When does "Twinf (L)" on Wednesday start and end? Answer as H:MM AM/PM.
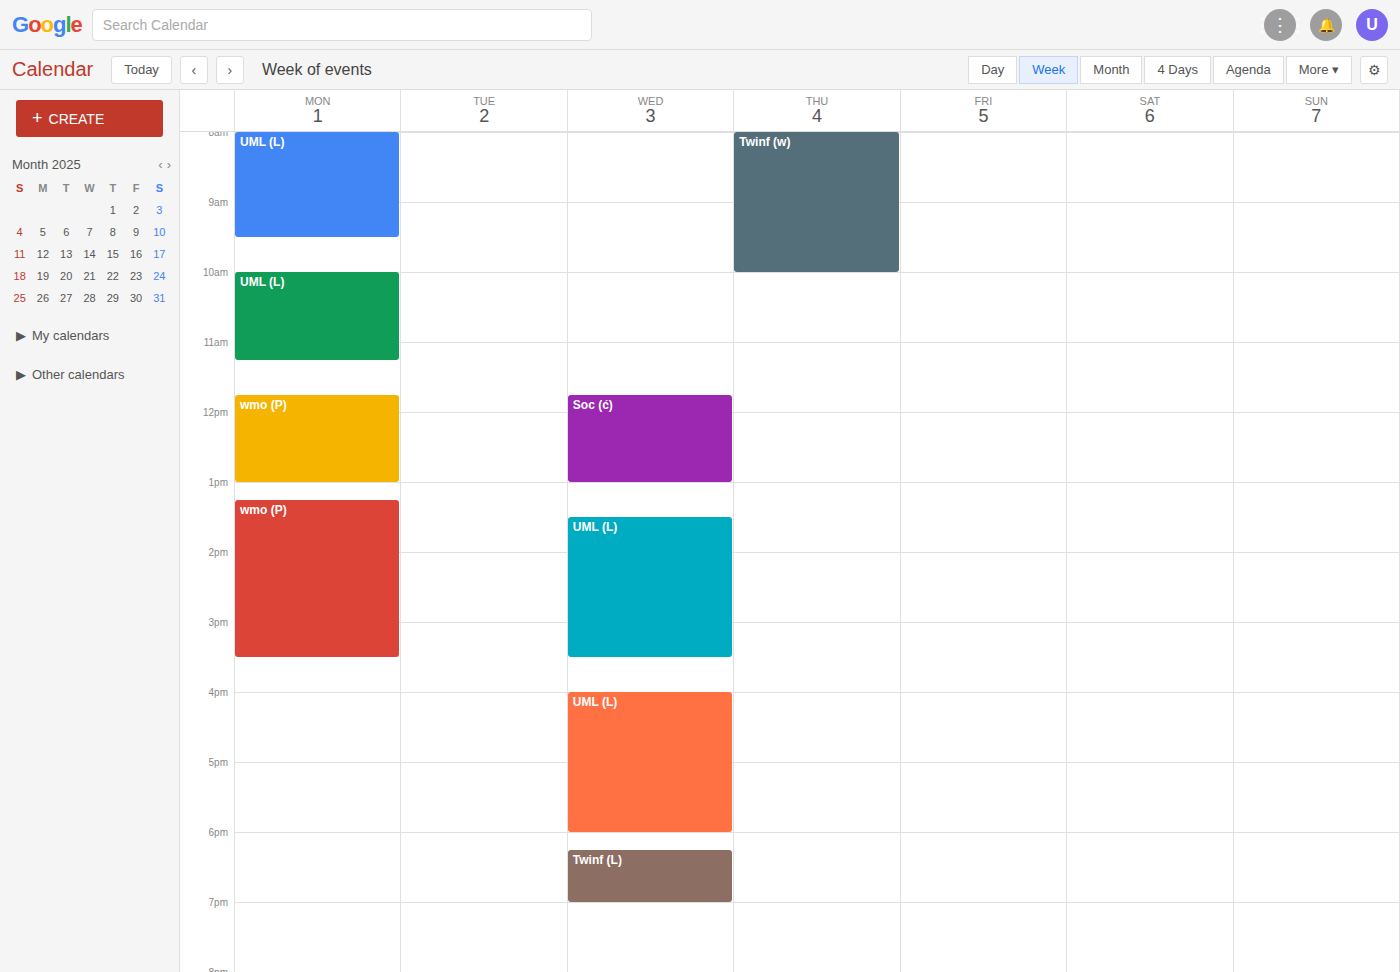
6:15 PM to 7:00 PM